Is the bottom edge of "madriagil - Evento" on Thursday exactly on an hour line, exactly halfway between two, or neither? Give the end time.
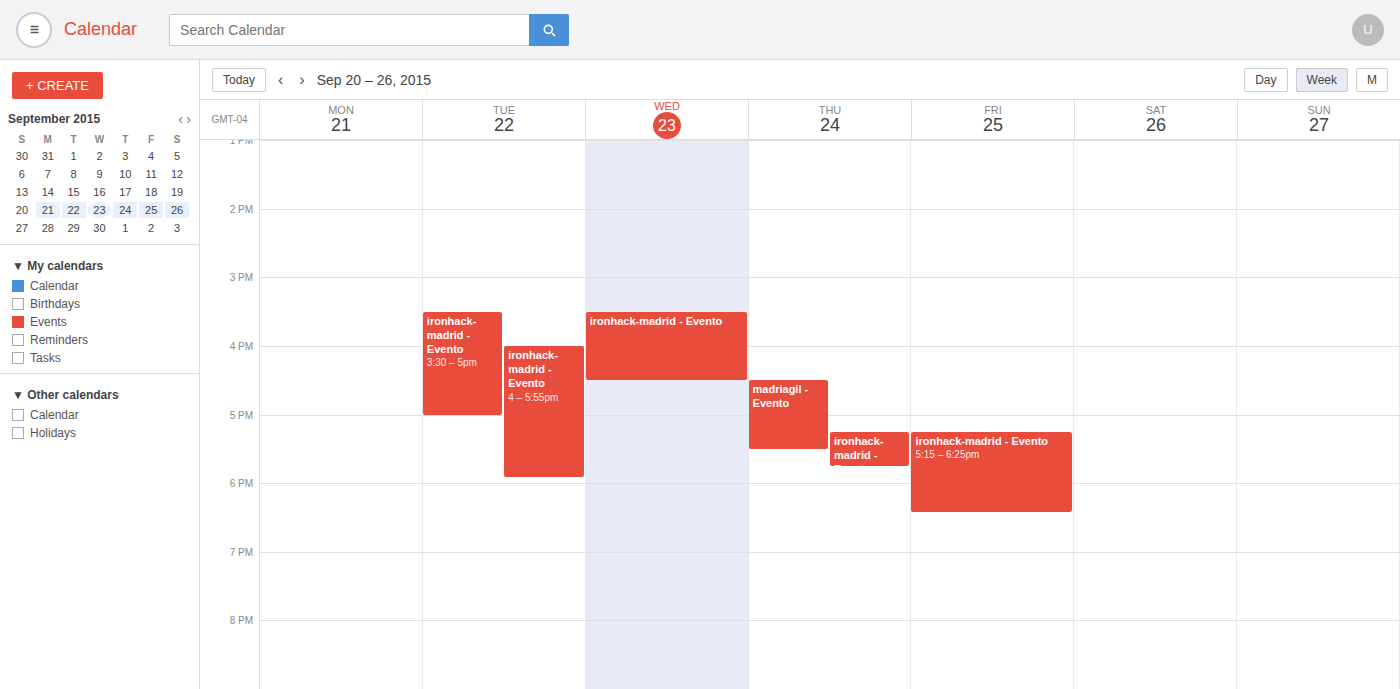
17:30 -- halfway between the 17:00 and 18:00 lines.